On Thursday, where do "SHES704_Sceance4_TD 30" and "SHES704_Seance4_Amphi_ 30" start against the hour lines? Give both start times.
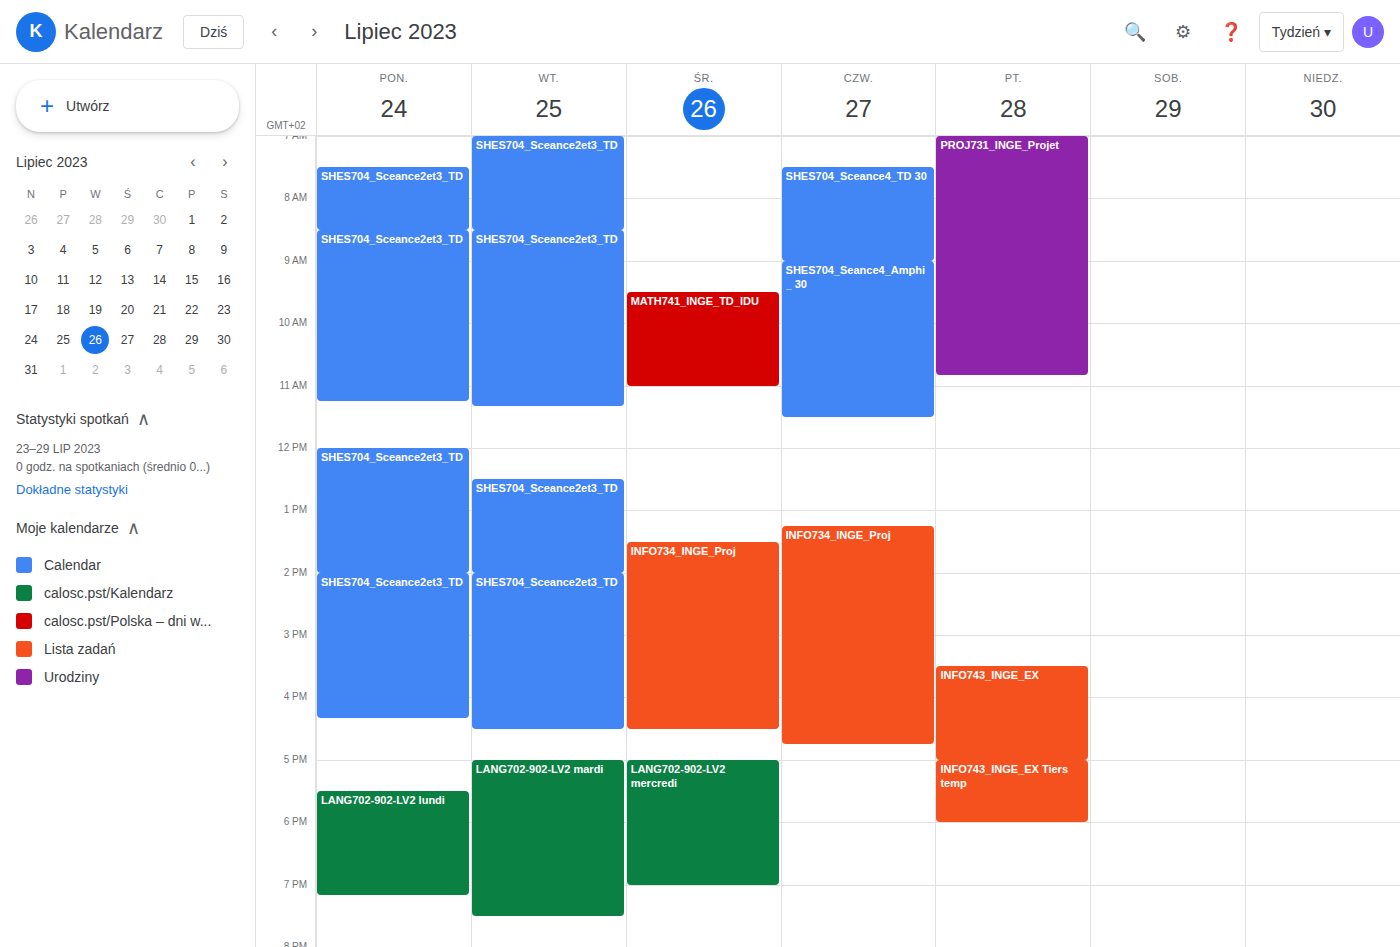
"SHES704_Sceance4_TD 30": 7:30 AM, halfway between the 7 AM and 8 AM lines. "SHES704_Seance4_Amphi_ 30": 9:00 AM, exactly on the 9 AM line.